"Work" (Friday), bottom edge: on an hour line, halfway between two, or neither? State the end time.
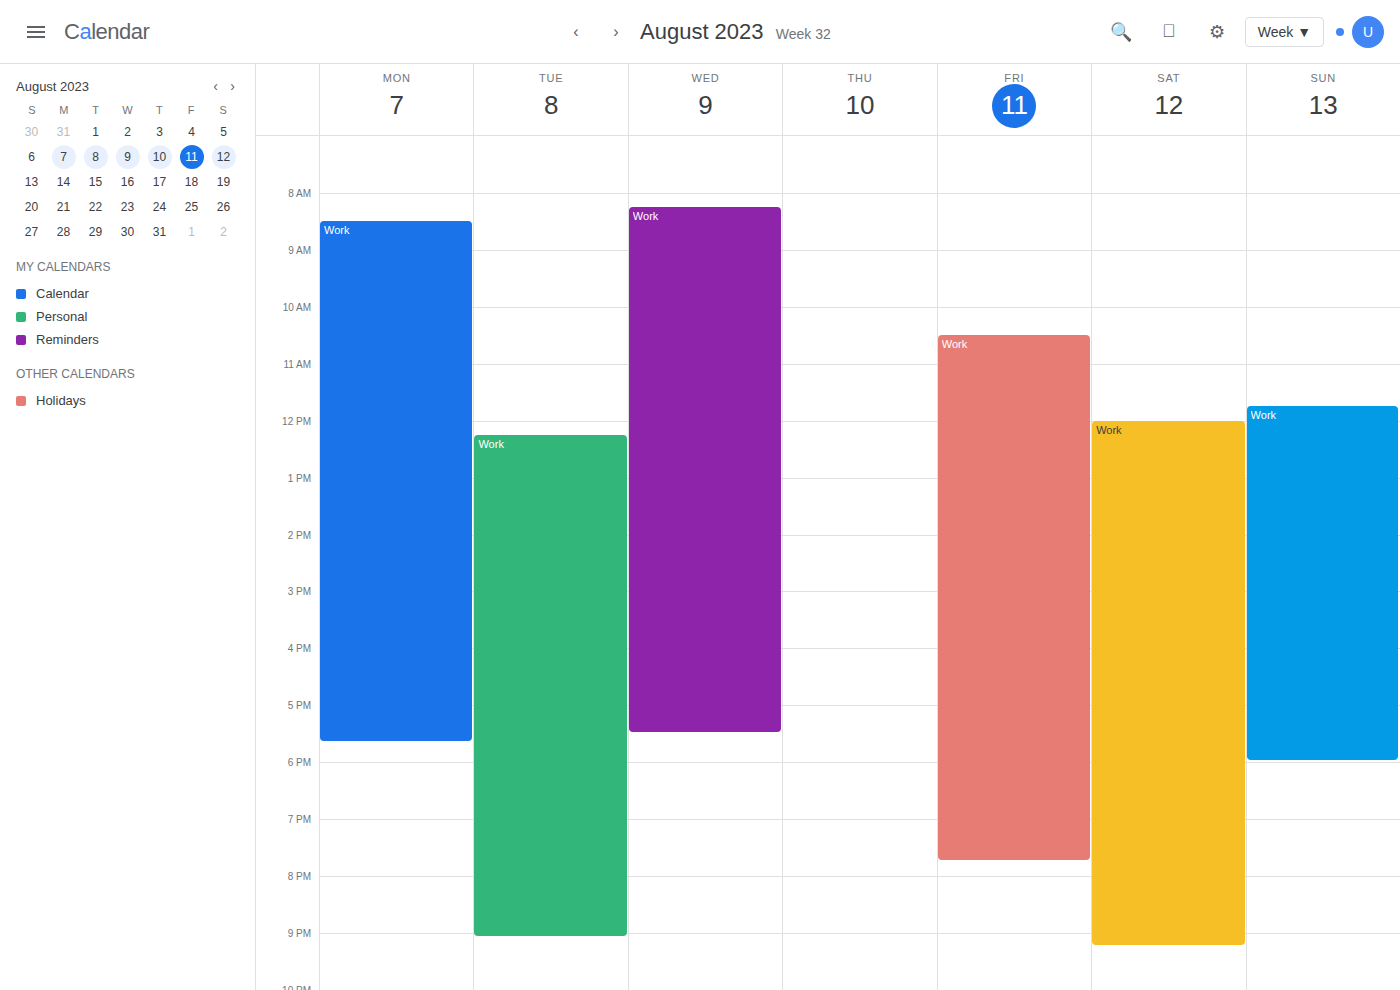
7:45 PM -- neither: three quarters of the way from the 7 PM line to the 8 PM line.